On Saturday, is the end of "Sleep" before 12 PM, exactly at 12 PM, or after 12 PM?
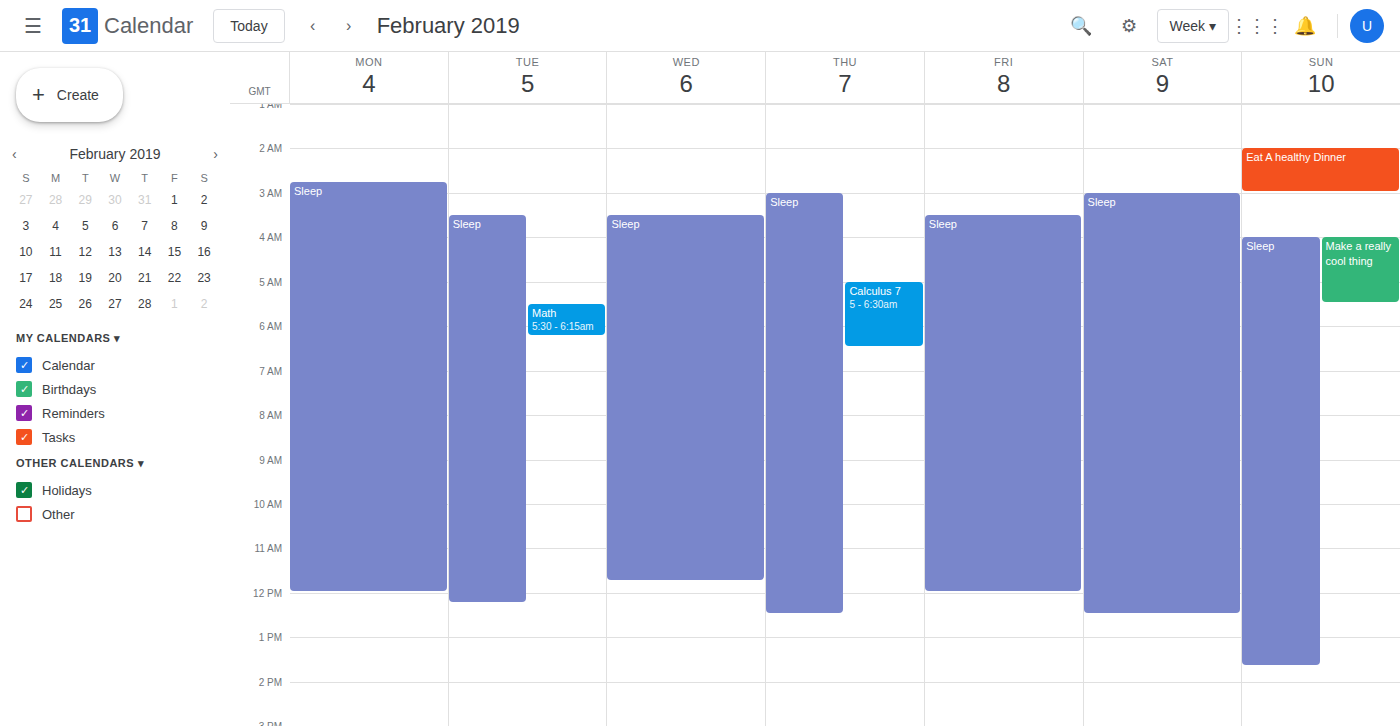
12:30 PM -- after 12 PM, 30 minutes below the 12 PM line.